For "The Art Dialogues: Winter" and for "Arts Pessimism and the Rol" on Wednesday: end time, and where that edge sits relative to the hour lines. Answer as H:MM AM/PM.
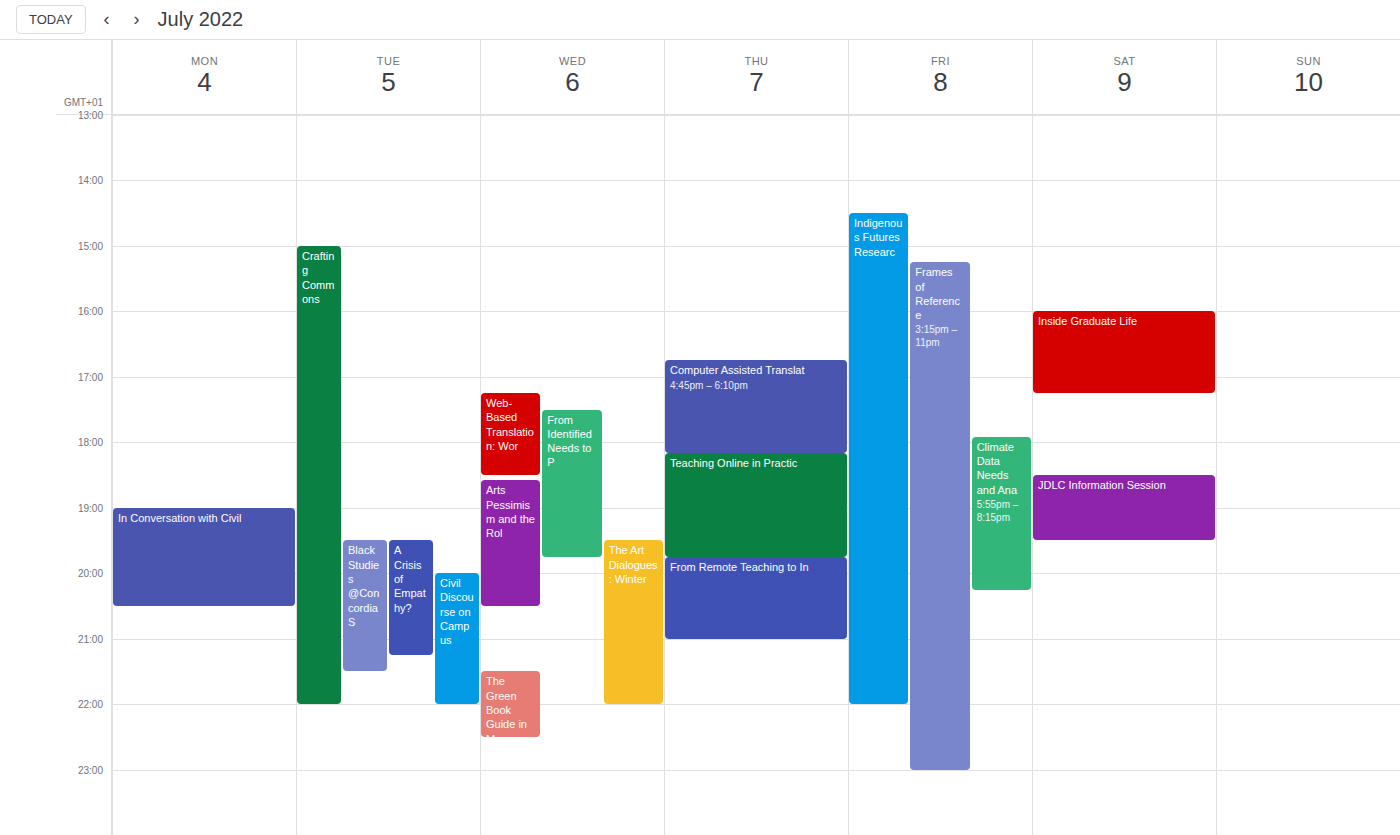
"The Art Dialogues: Winter": 10:00 PM, exactly on the 10 PM line. "Arts Pessimism and the Rol": 8:30 PM, halfway between the 8 PM and 9 PM lines.